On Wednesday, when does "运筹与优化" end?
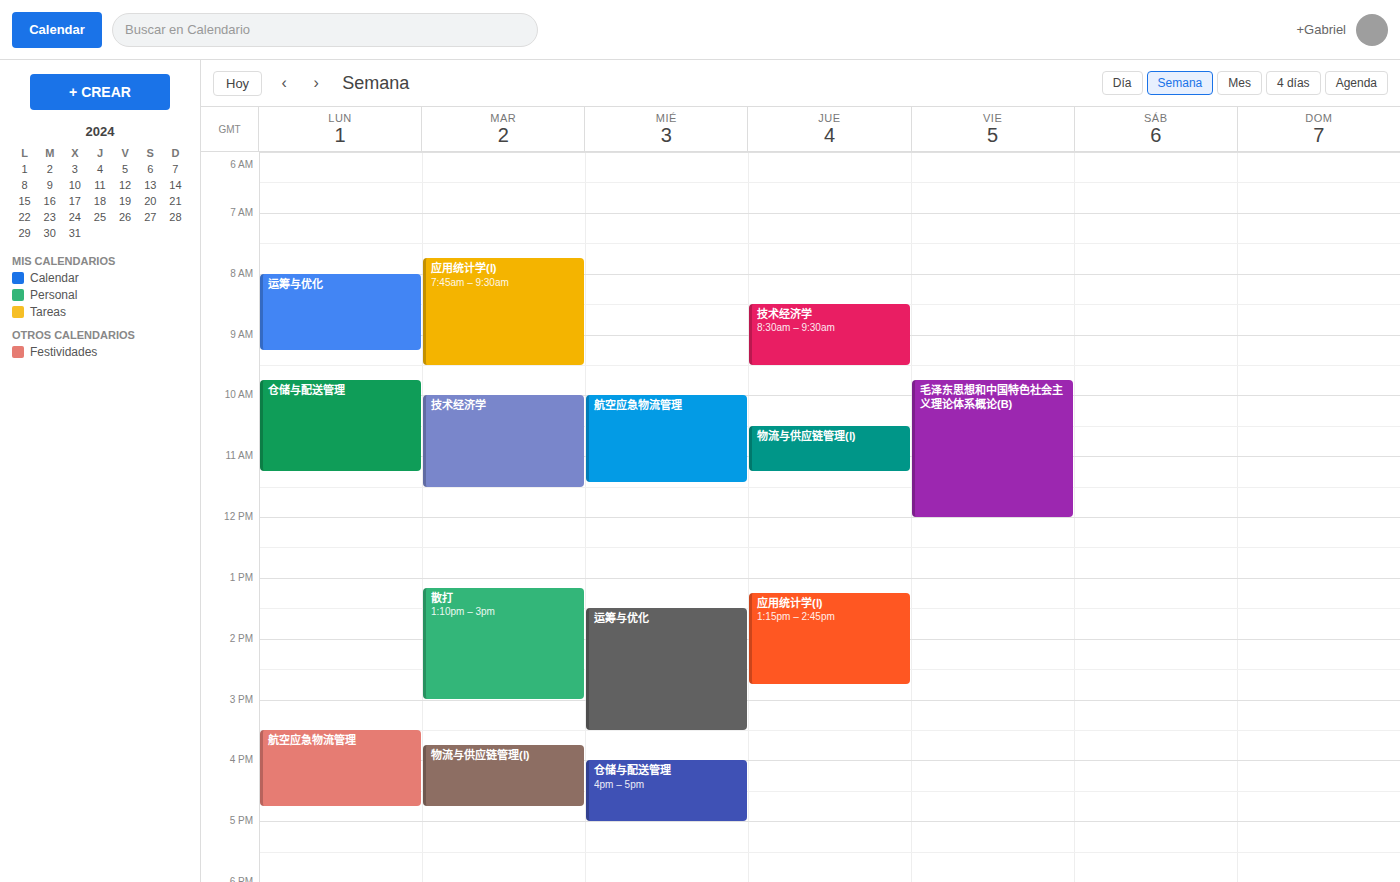
3:30 PM